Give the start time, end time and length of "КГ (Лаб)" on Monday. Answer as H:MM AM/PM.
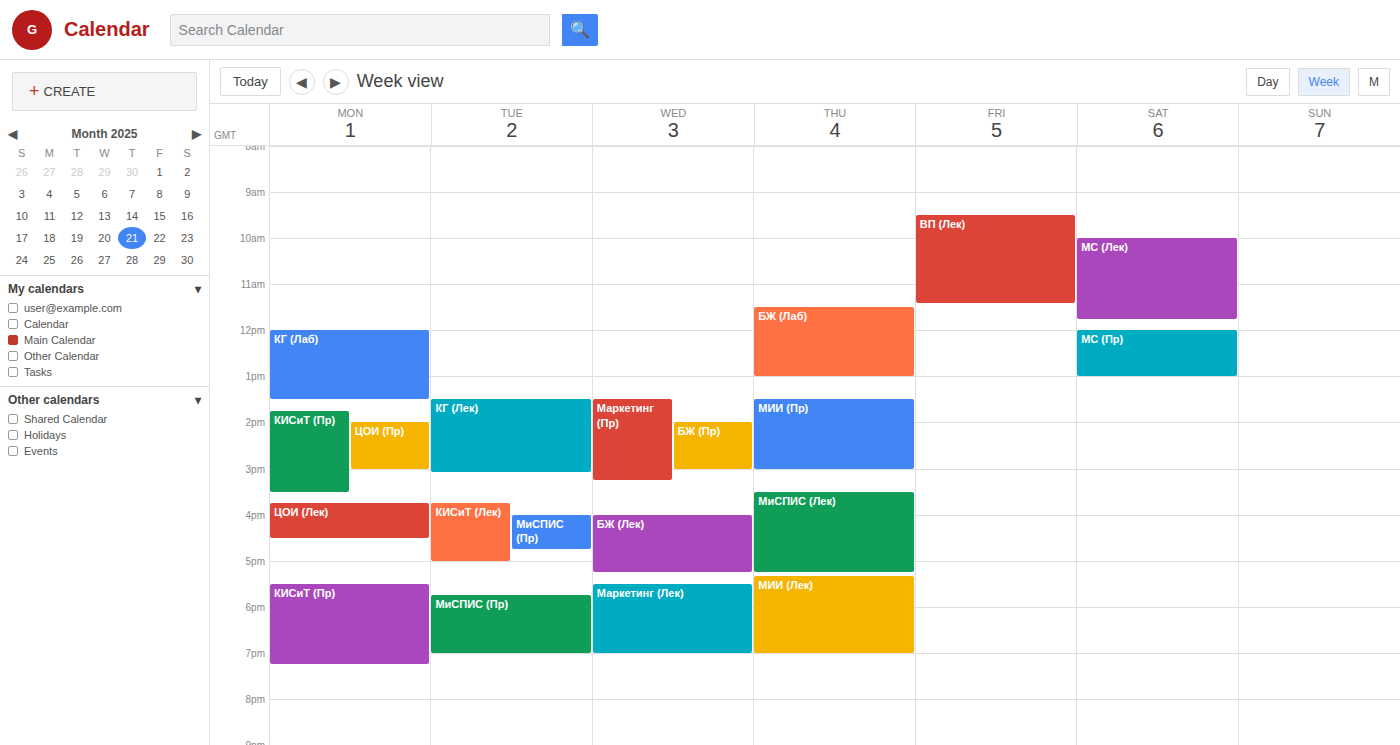
12:00 PM to 1:30 PM, 1 hour 30 minutes